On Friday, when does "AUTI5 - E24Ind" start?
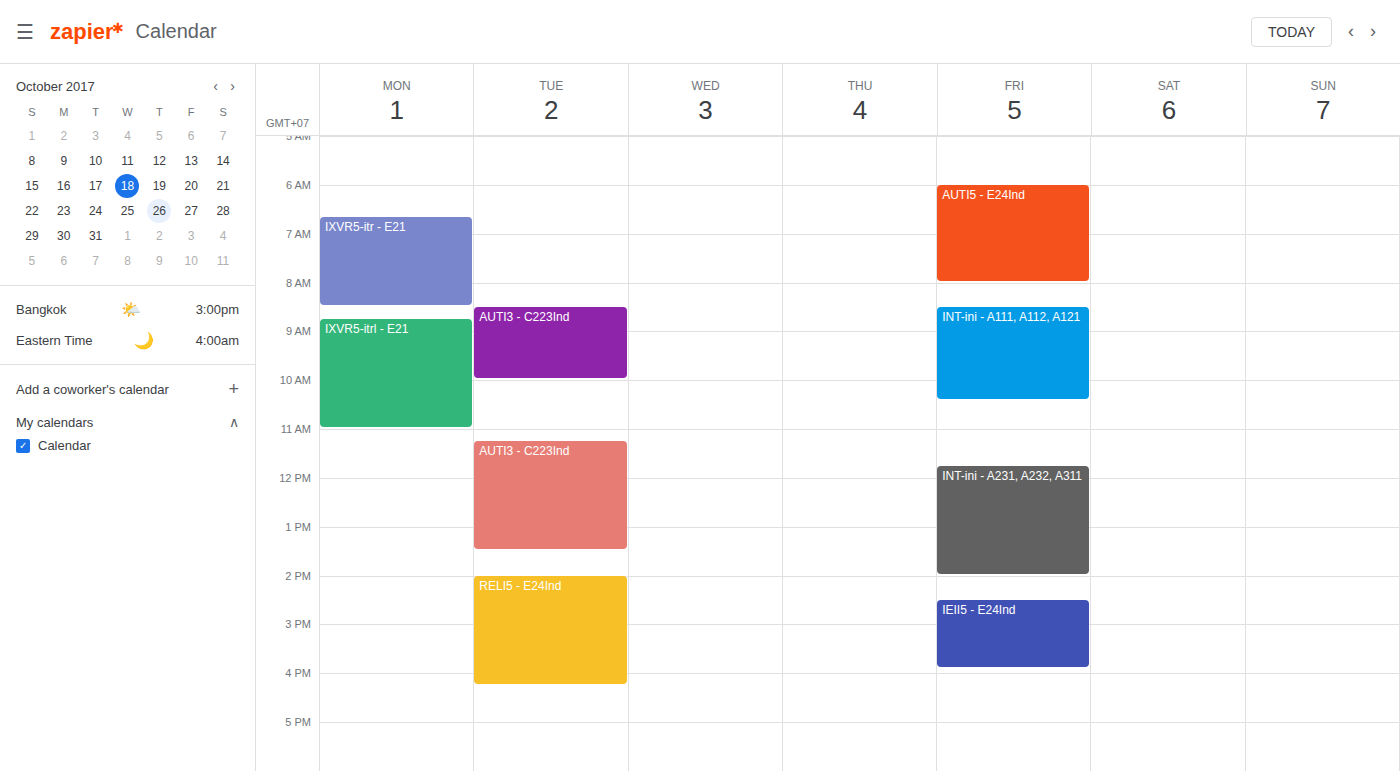
6:00 AM